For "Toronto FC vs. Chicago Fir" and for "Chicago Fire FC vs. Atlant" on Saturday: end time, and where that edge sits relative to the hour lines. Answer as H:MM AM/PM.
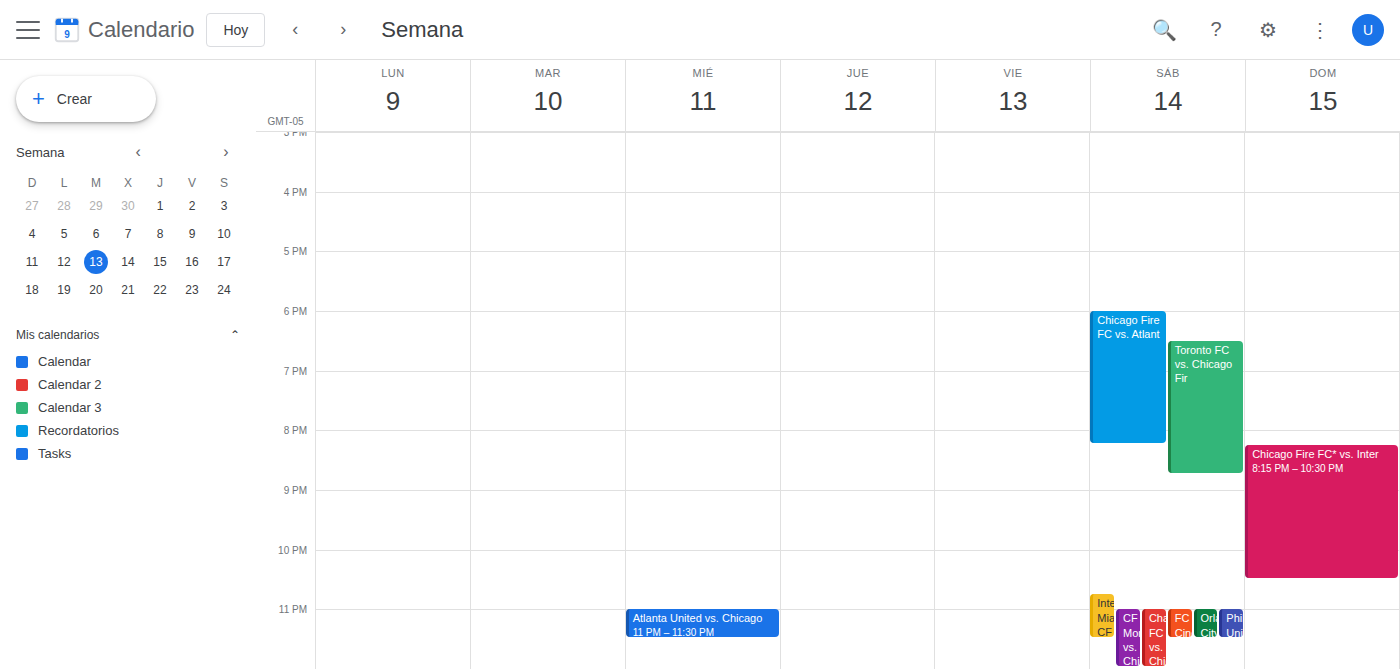
"Toronto FC vs. Chicago Fir": 8:45 PM, neither: three quarters of the way from the 8 PM line to the 9 PM line. "Chicago Fire FC vs. Atlant": 8:15 PM, neither: a quarter of the way from the 8 PM line to the 9 PM line.